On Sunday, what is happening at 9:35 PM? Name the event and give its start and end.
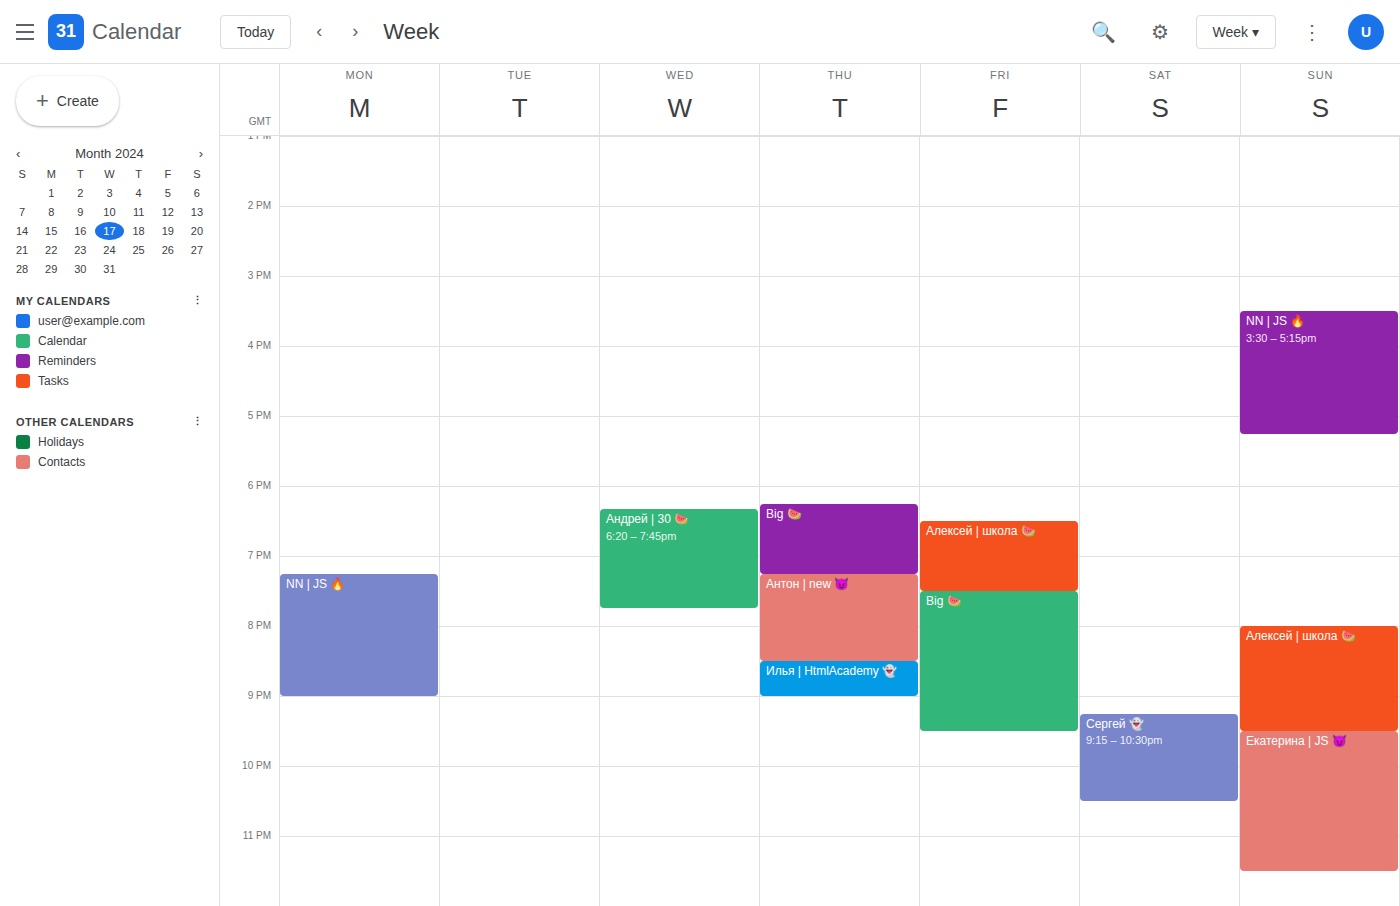
"Екатерина | JS 😈", 9:30 PM to 11:30 PM